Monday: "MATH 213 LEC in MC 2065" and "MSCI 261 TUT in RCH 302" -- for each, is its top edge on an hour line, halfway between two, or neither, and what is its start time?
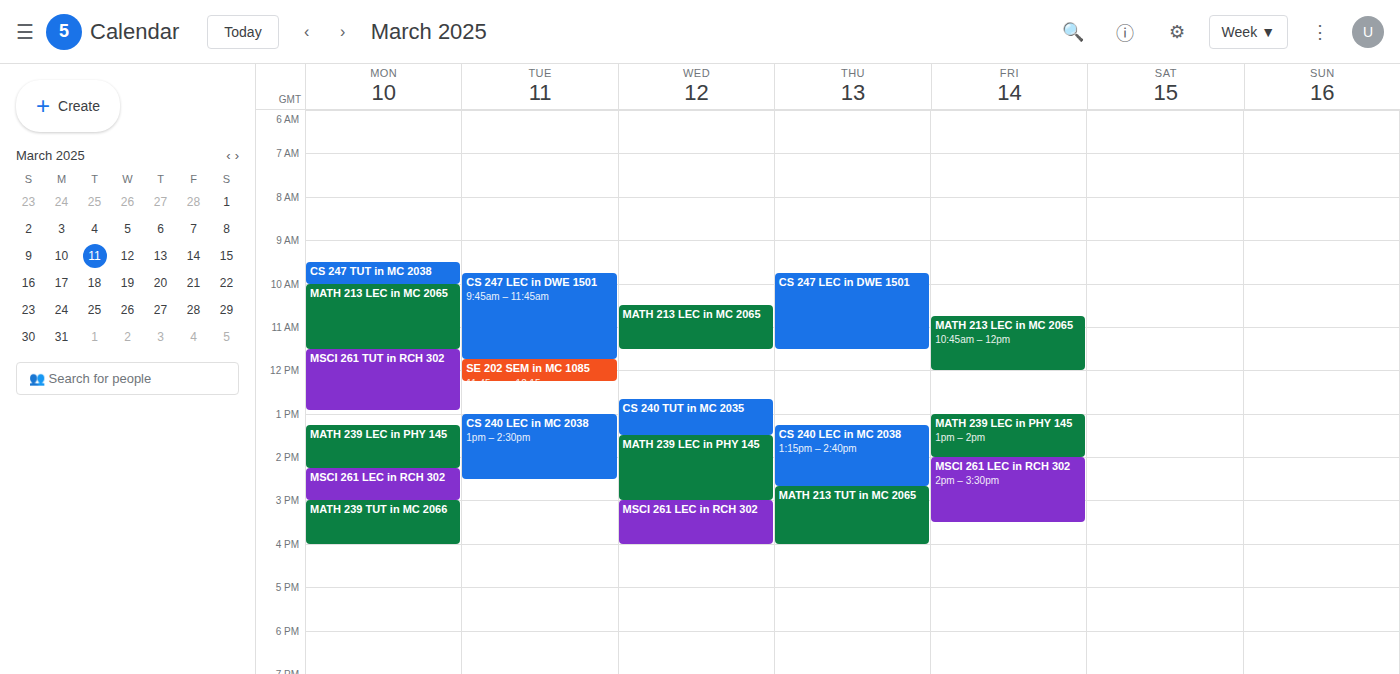
"MATH 213 LEC in MC 2065": 10:00 AM, exactly on the 10 AM line. "MSCI 261 TUT in RCH 302": 11:30 AM, halfway between the 11 AM and 12 PM lines.